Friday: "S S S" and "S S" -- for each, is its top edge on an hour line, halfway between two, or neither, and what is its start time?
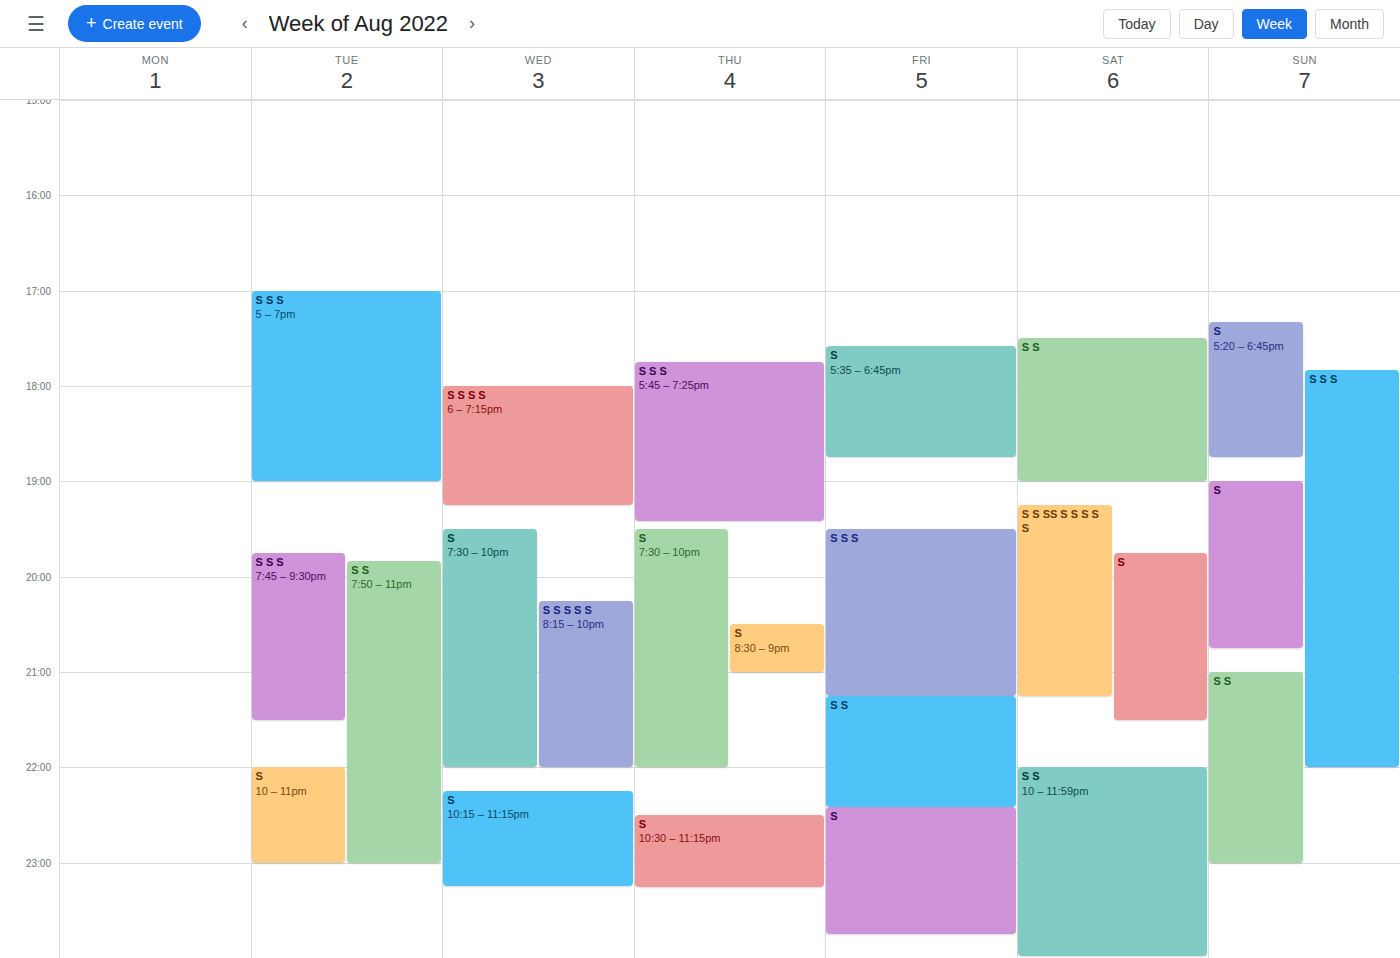
"S S S": 7:30 PM, halfway between the 7 PM and 8 PM lines. "S S": 9:15 PM, neither: a quarter of the way from the 9 PM line to the 10 PM line.